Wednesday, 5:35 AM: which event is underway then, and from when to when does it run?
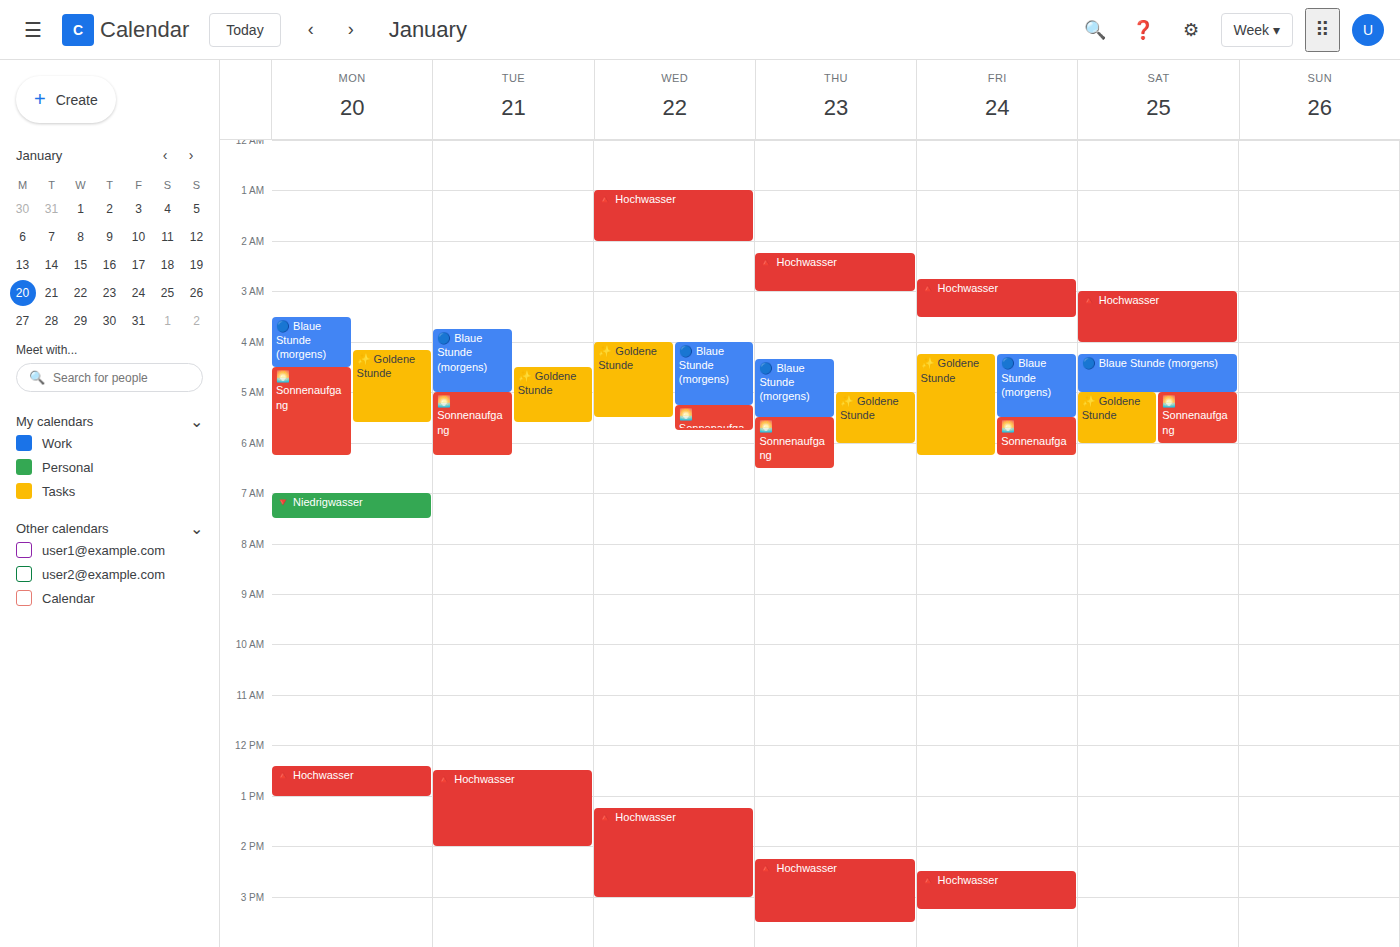
"🌅 Sonnenaufgang", 5:15 AM to 5:45 AM